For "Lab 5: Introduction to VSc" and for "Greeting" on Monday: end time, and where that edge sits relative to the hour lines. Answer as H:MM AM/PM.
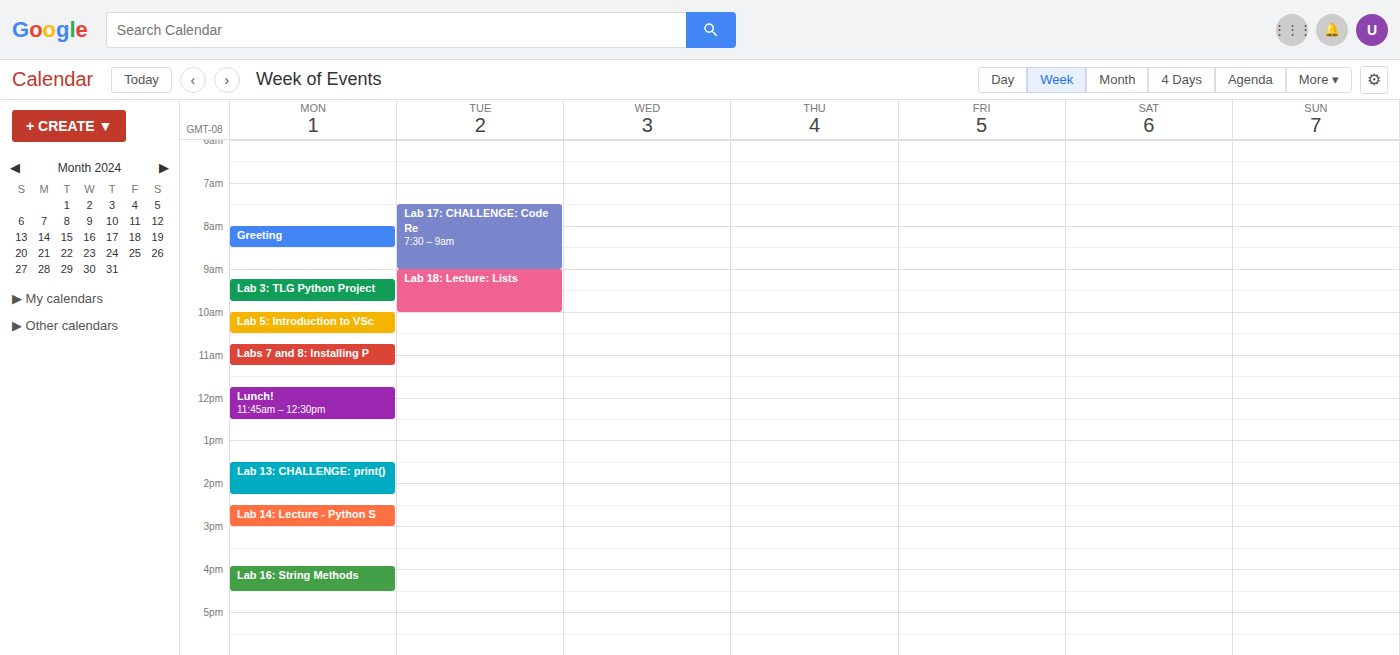
"Lab 5: Introduction to VSc": 10:30 AM, halfway between the 10 AM and 11 AM lines. "Greeting": 8:30 AM, halfway between the 8 AM and 9 AM lines.